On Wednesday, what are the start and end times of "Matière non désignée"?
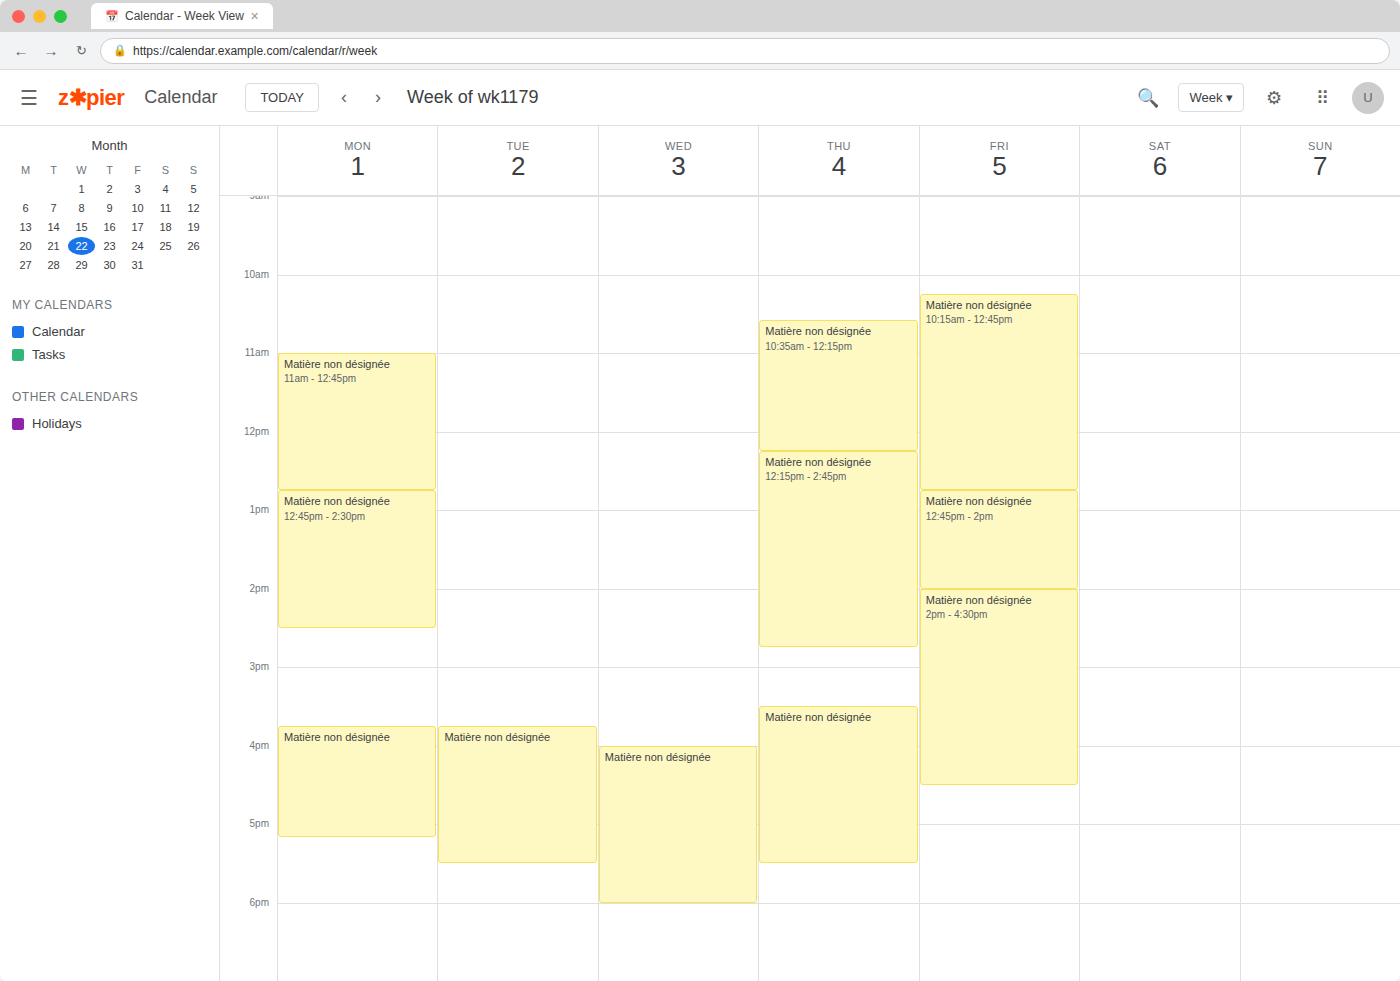
4:00 PM to 6:00 PM